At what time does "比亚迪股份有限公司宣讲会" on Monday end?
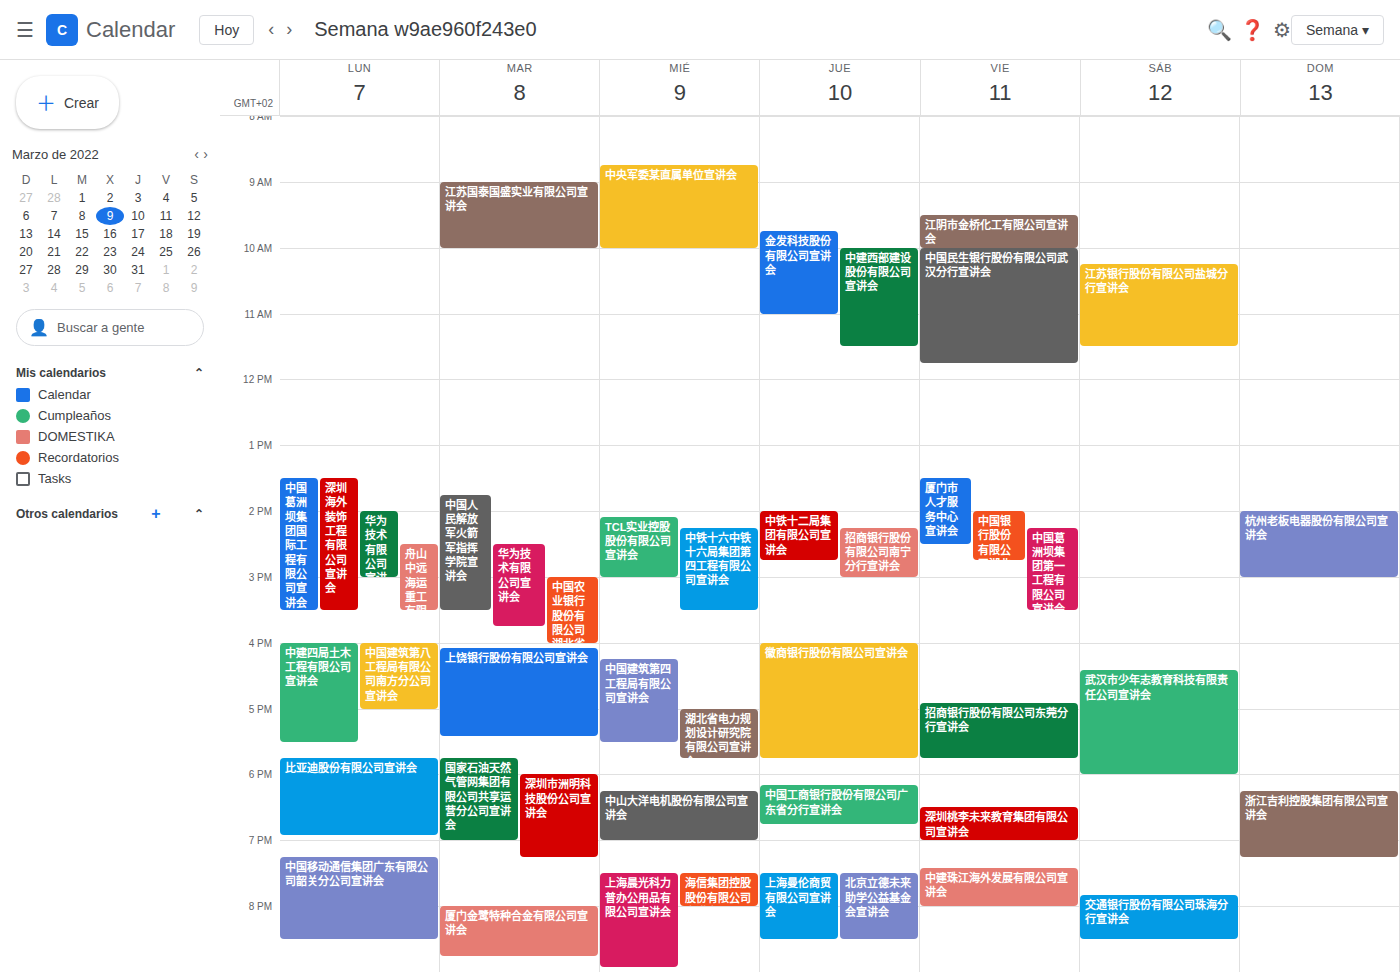
6:55 PM